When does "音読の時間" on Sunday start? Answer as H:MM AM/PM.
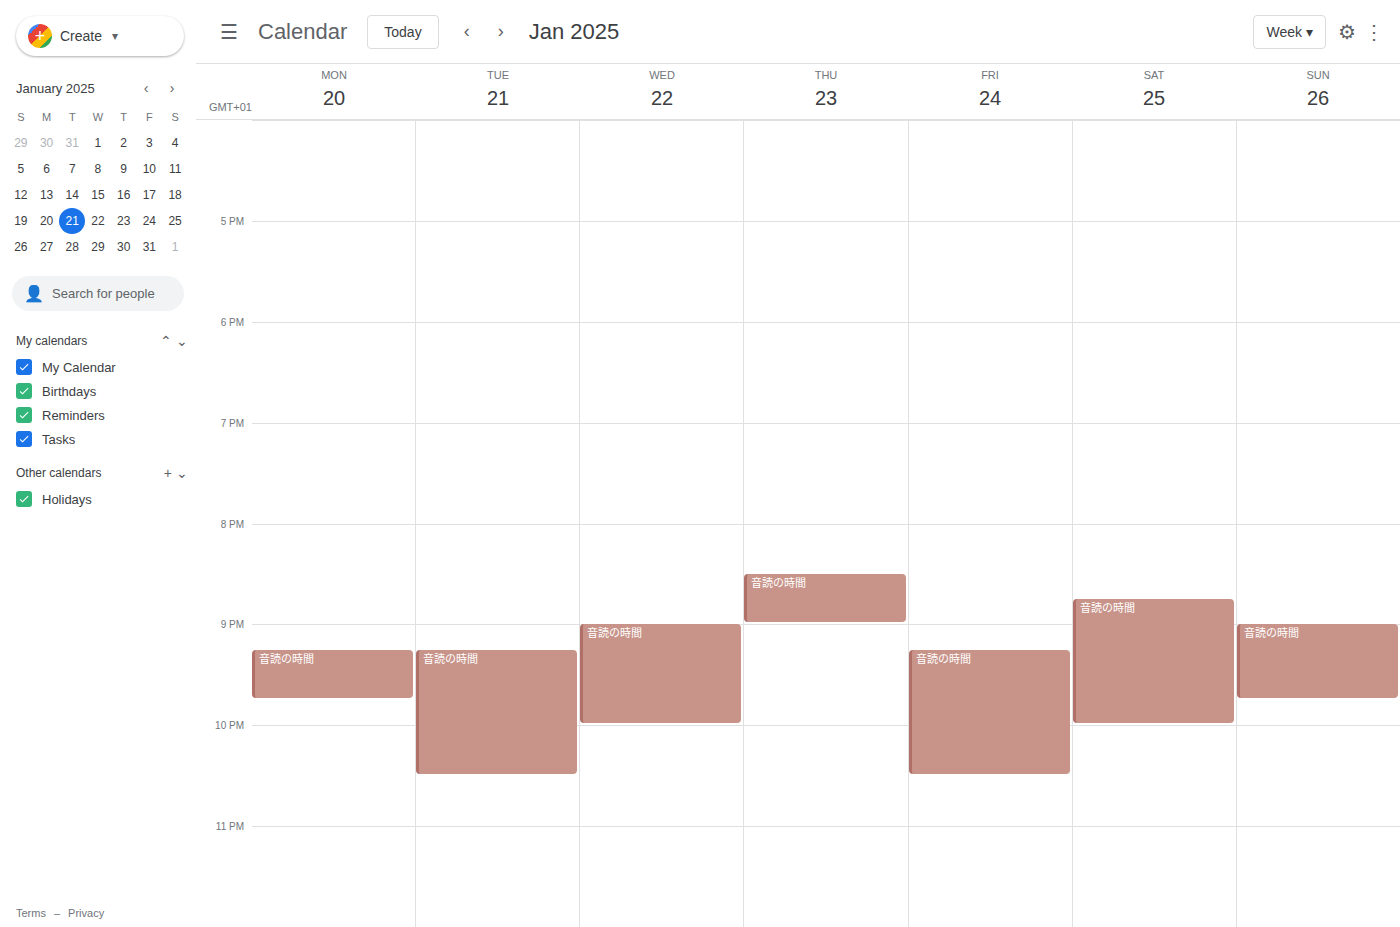
9:00 PM